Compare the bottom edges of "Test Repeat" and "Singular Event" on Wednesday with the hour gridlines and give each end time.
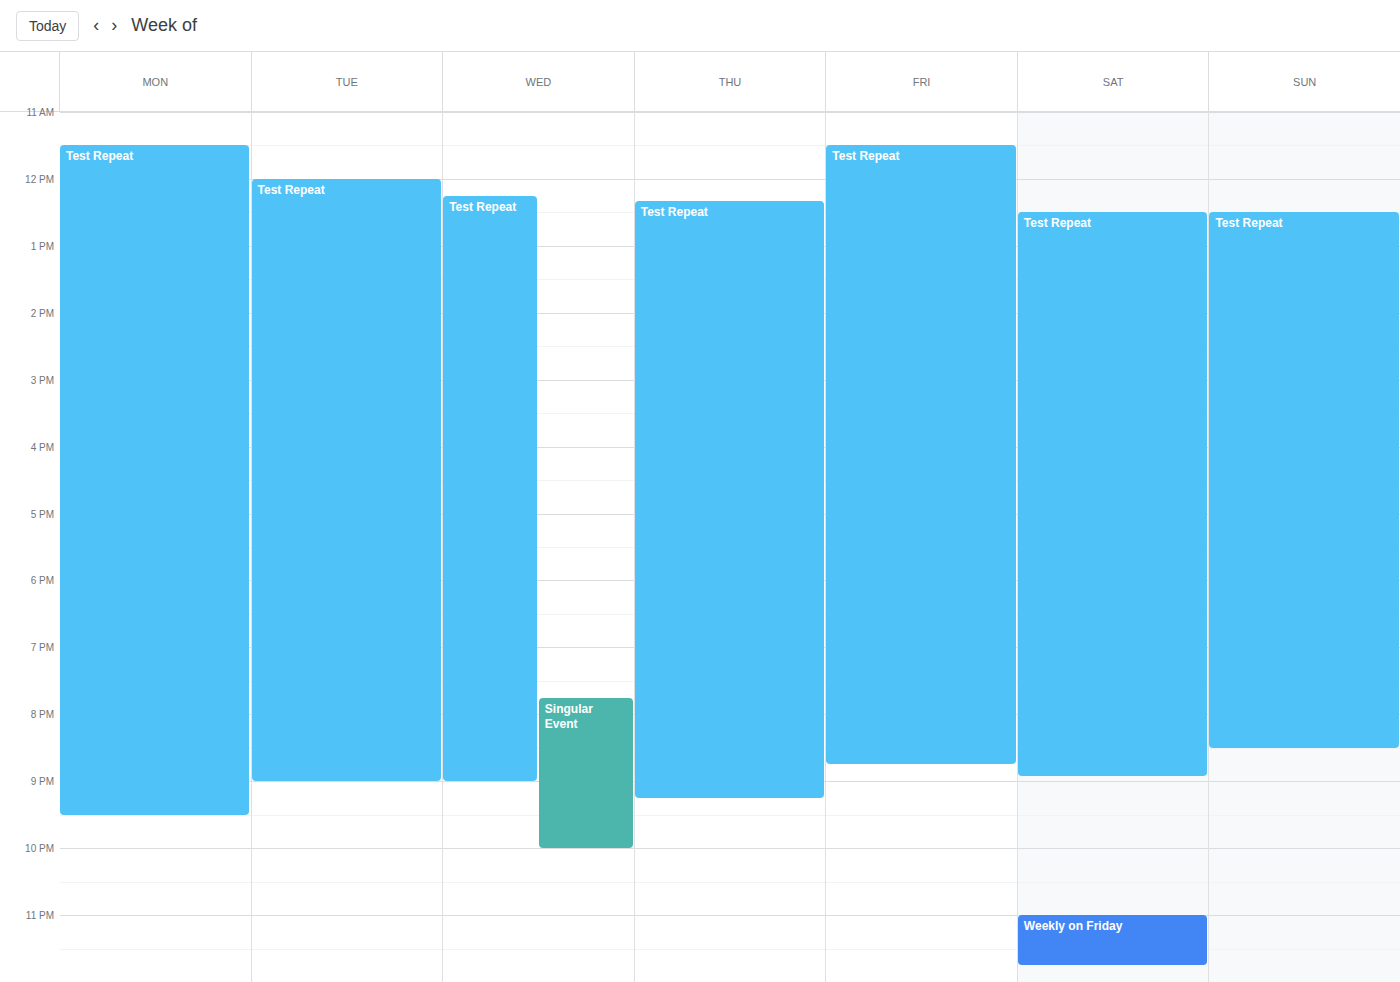
"Test Repeat": 9:00 PM, exactly on the 9 PM line. "Singular Event": 10:00 PM, exactly on the 10 PM line.